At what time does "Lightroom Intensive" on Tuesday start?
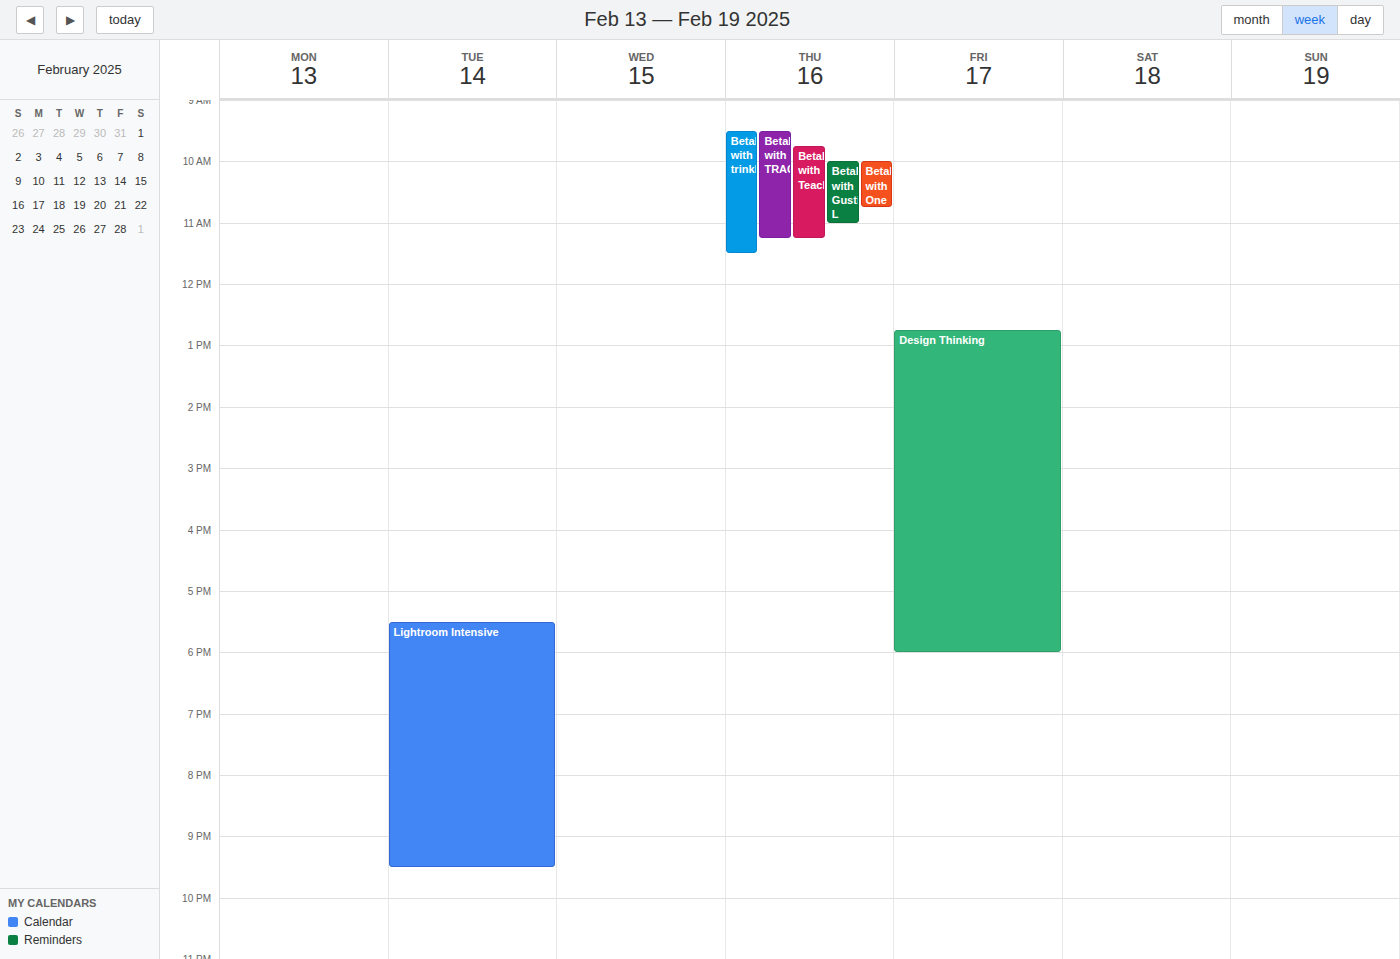
5:30 PM